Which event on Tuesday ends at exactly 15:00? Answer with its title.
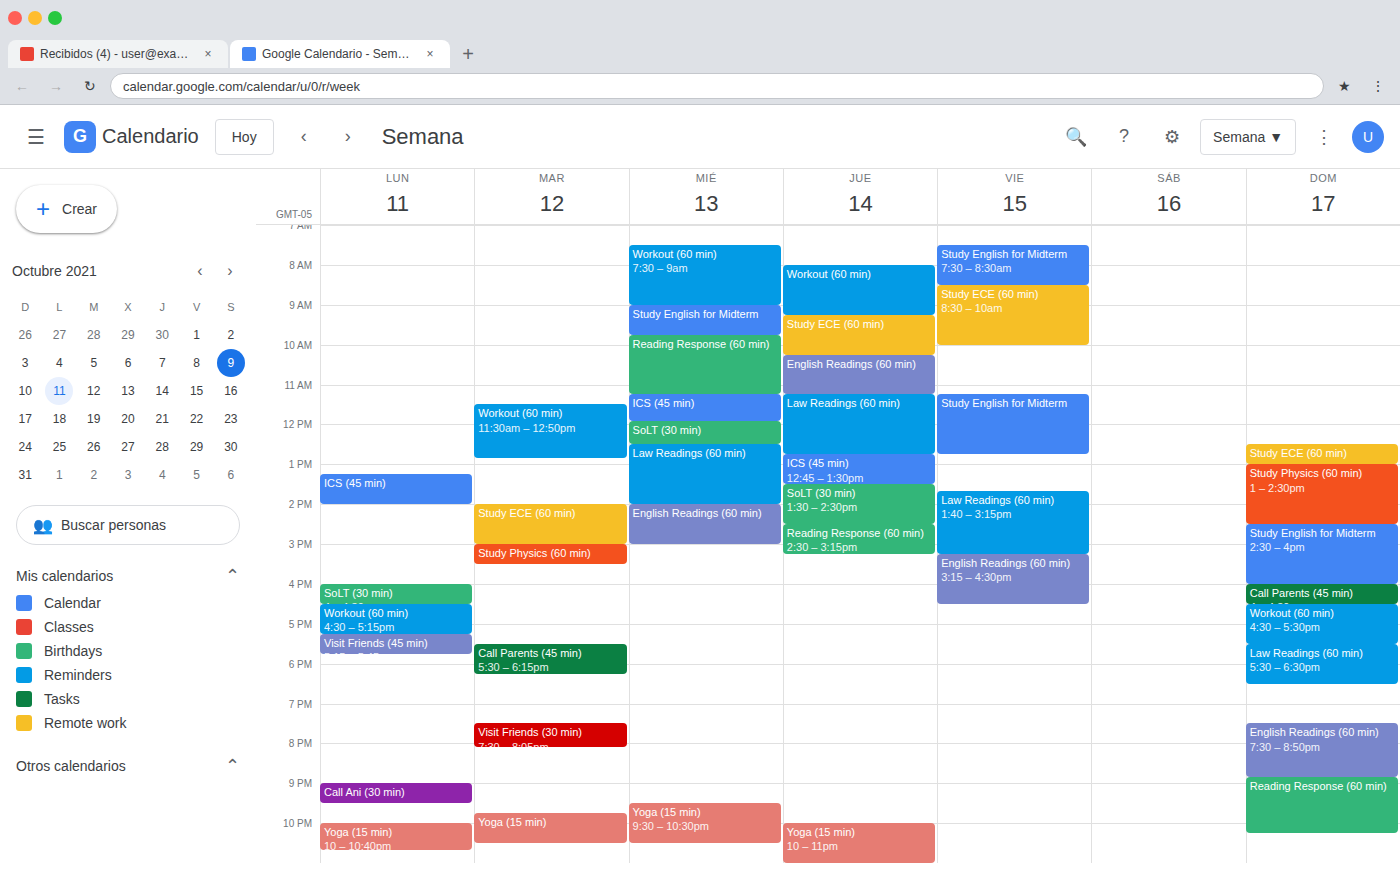
"Study ECE (60 min)"